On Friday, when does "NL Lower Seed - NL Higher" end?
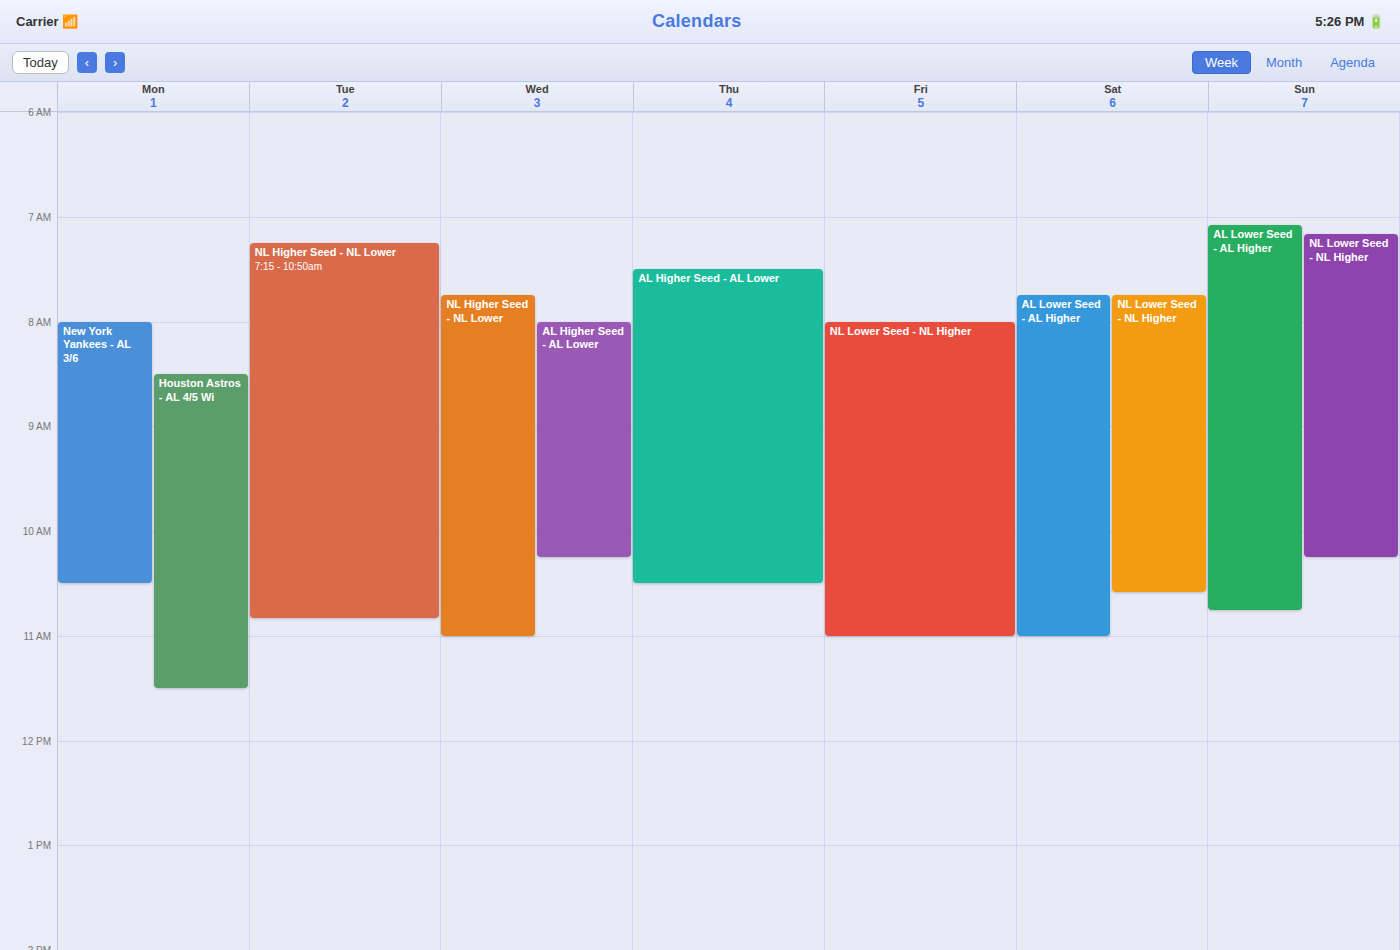
11:00